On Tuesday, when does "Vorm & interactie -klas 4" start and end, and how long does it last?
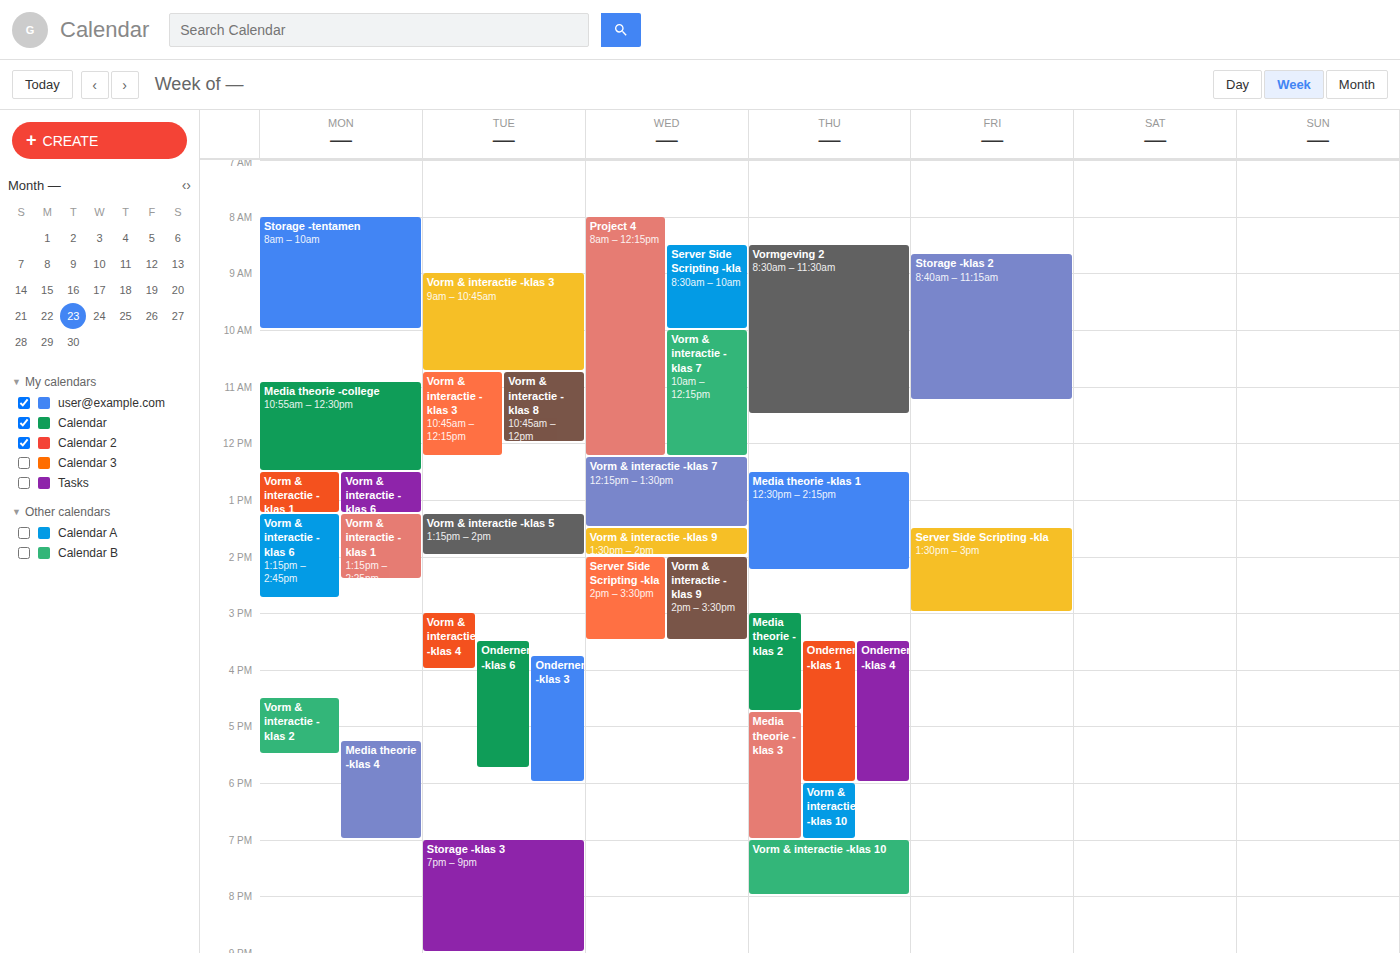
3:00 PM to 4:00 PM, 1 hour